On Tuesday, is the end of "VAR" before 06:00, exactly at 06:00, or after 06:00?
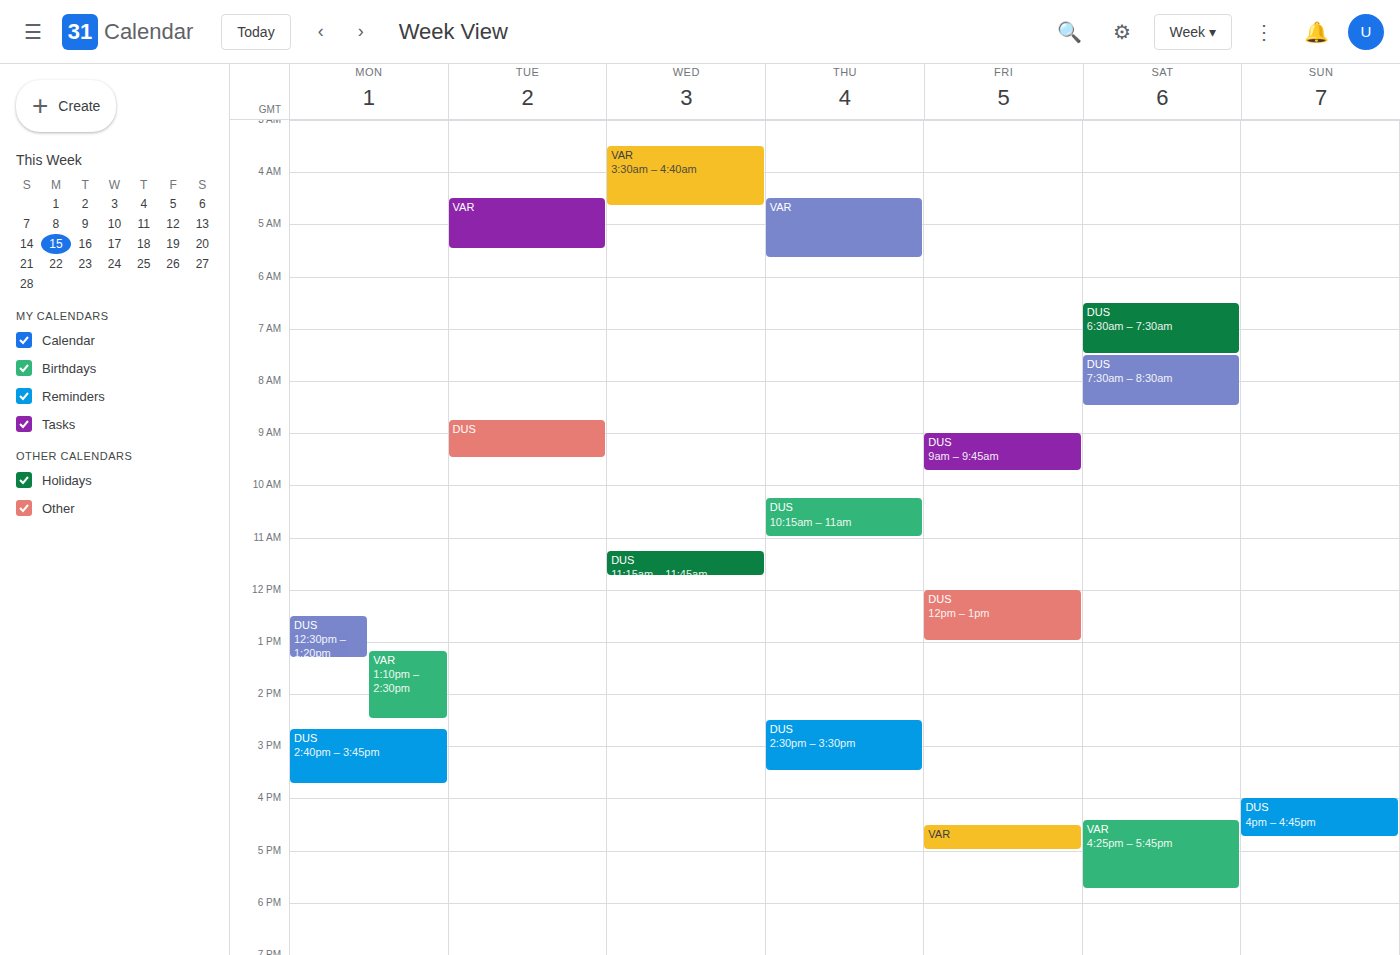
05:30 -- before 06:00, 30 minutes above the 06:00 line.